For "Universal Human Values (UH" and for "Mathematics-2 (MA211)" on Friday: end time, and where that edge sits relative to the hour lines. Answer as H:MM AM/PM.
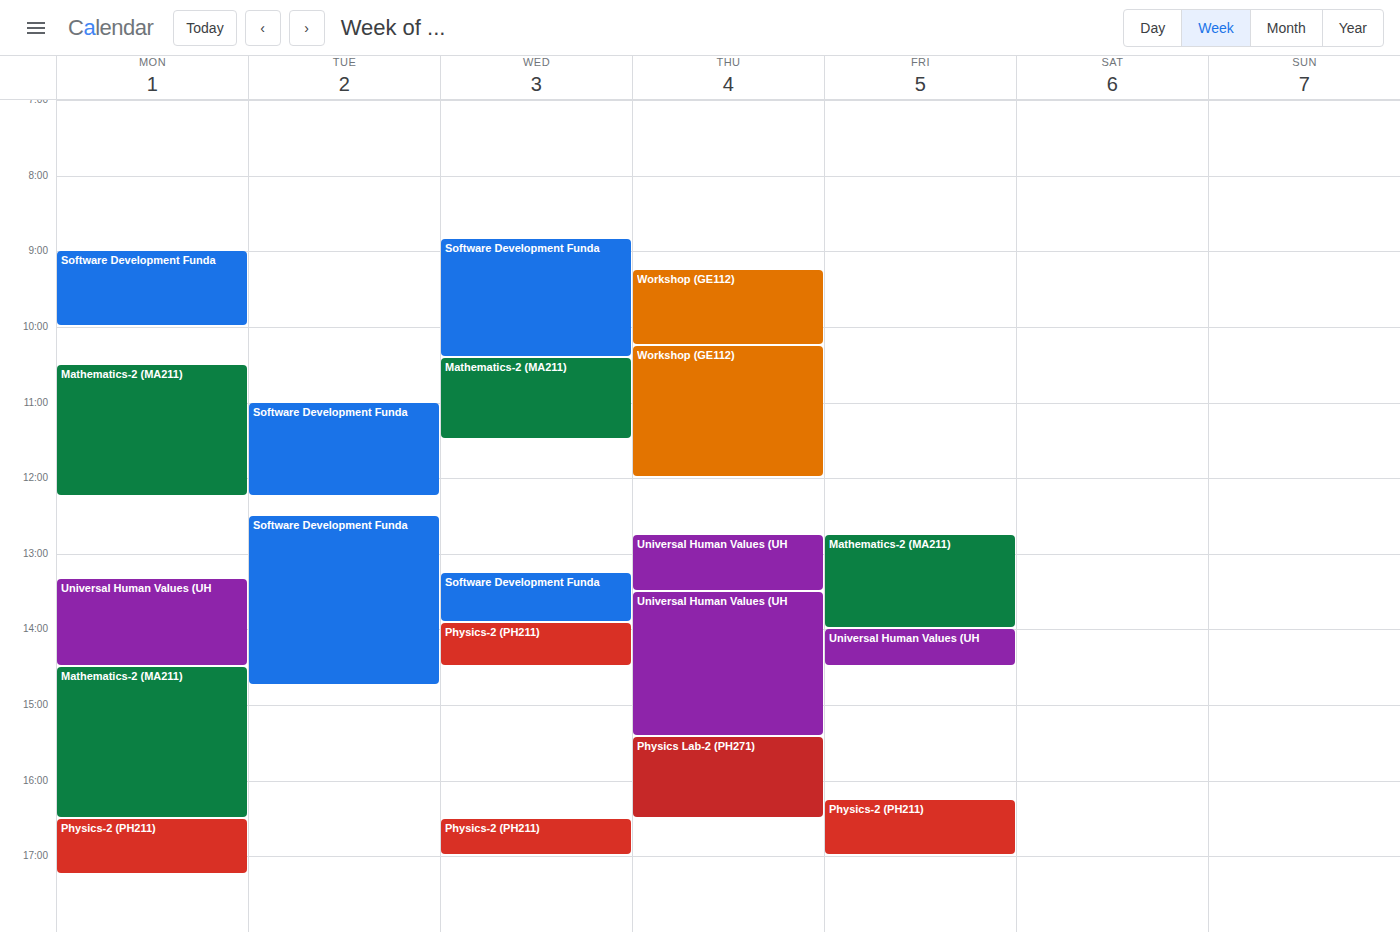
"Universal Human Values (UH": 2:30 PM, halfway between the 2 PM and 3 PM lines. "Mathematics-2 (MA211)": 2:00 PM, exactly on the 2 PM line.